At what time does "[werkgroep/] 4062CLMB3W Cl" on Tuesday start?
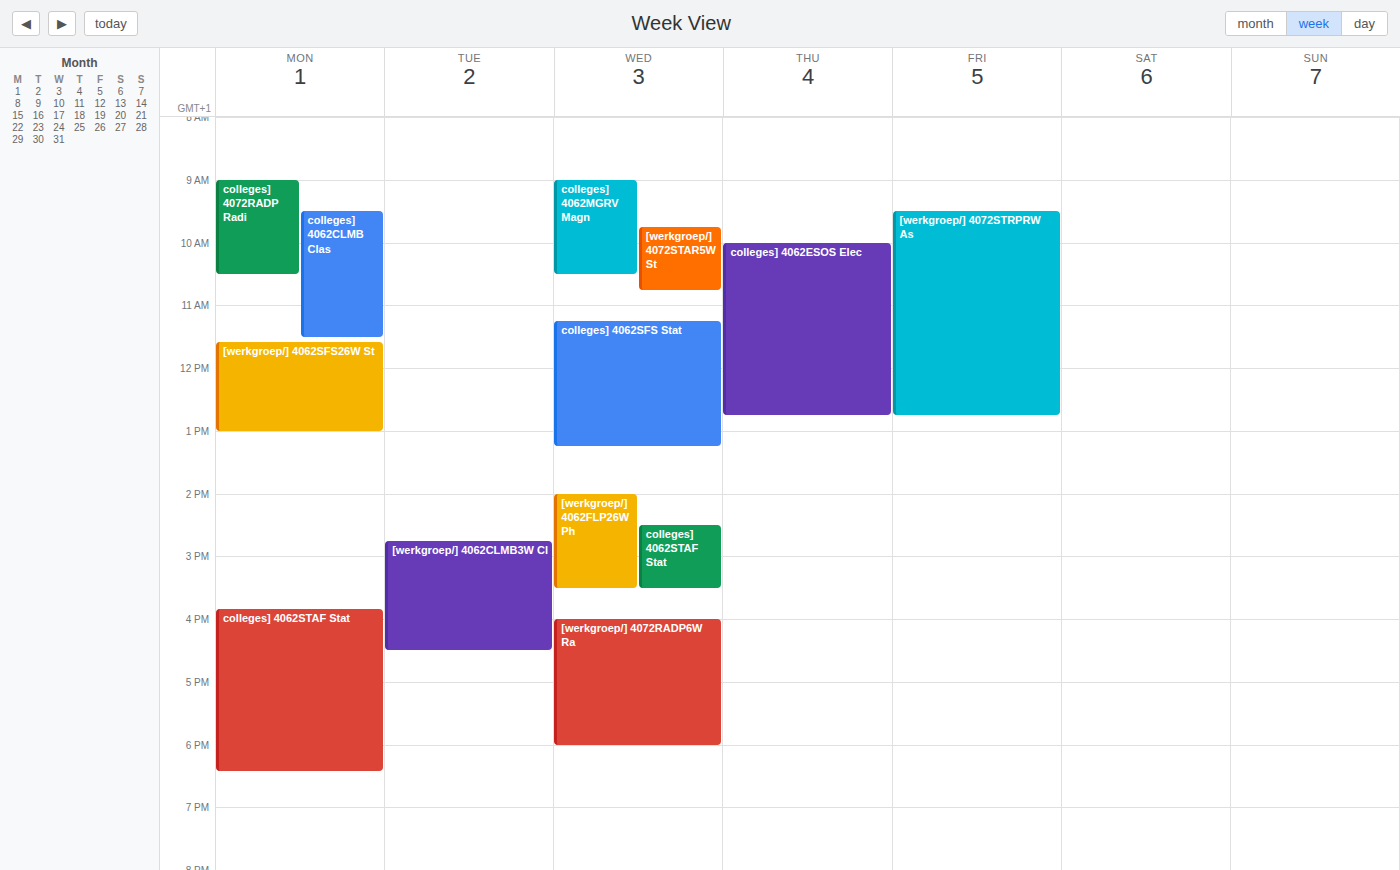
2:45 PM